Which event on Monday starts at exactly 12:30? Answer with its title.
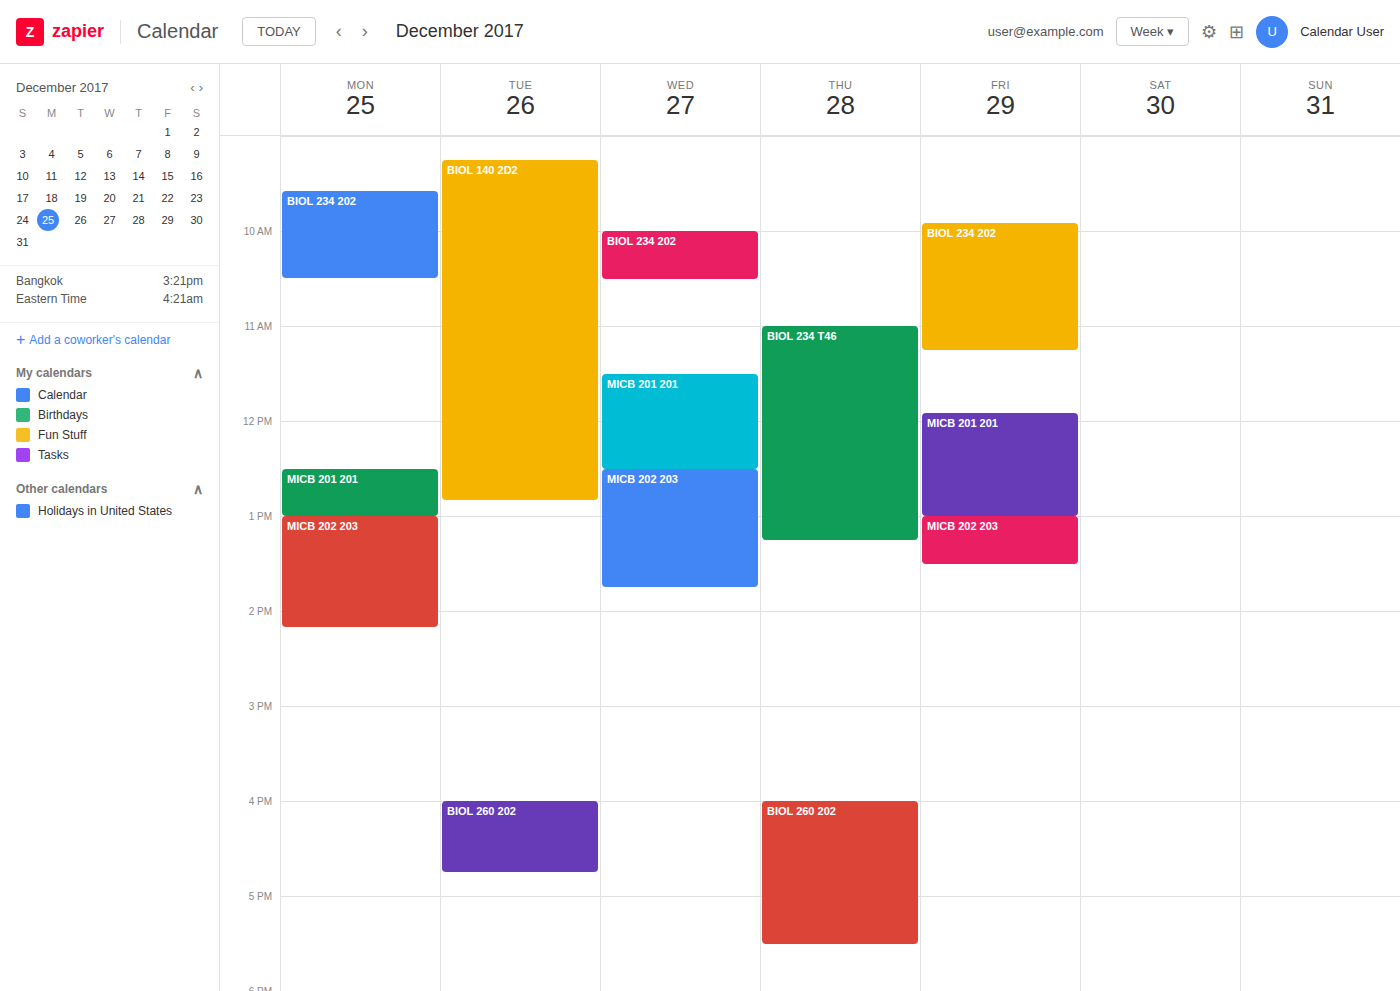
"MICB 201 201"